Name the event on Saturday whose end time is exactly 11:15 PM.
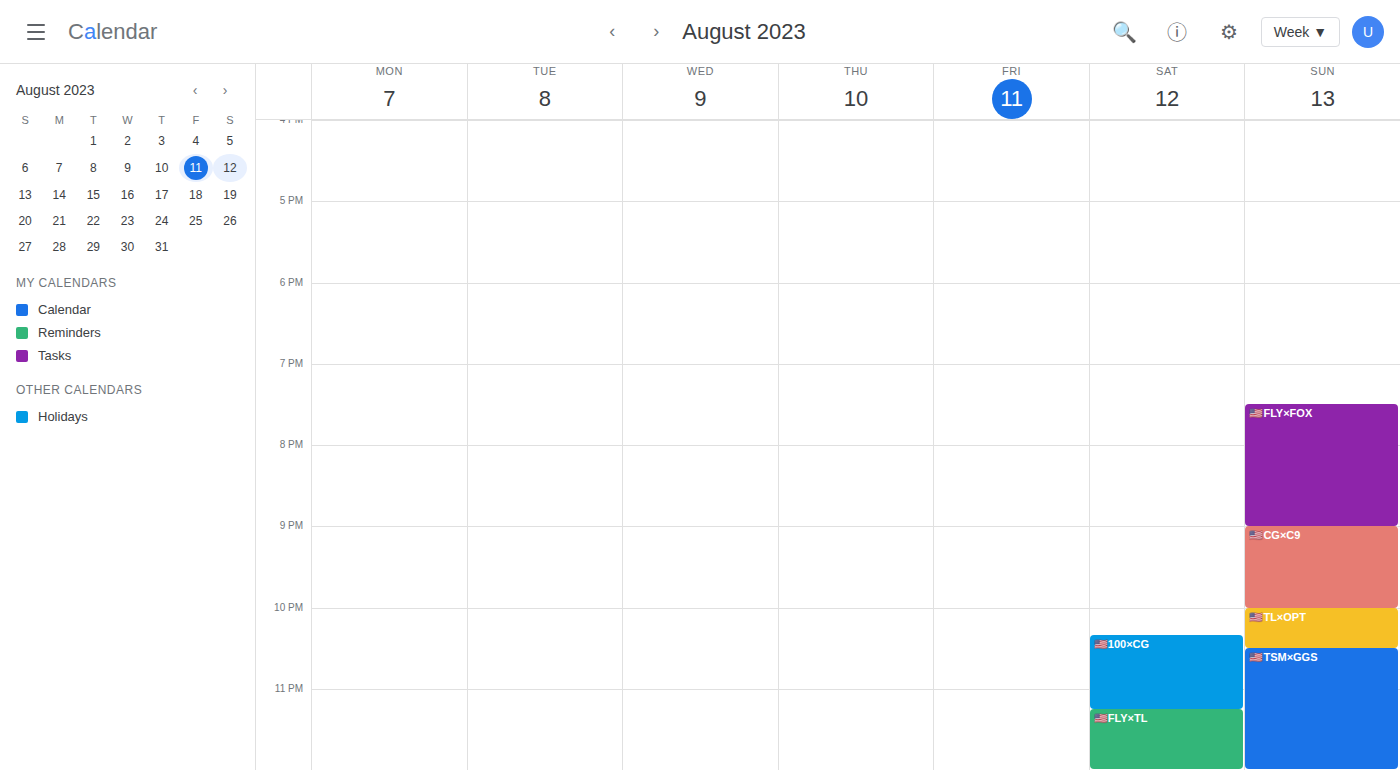
"🇺🇸100×CG"